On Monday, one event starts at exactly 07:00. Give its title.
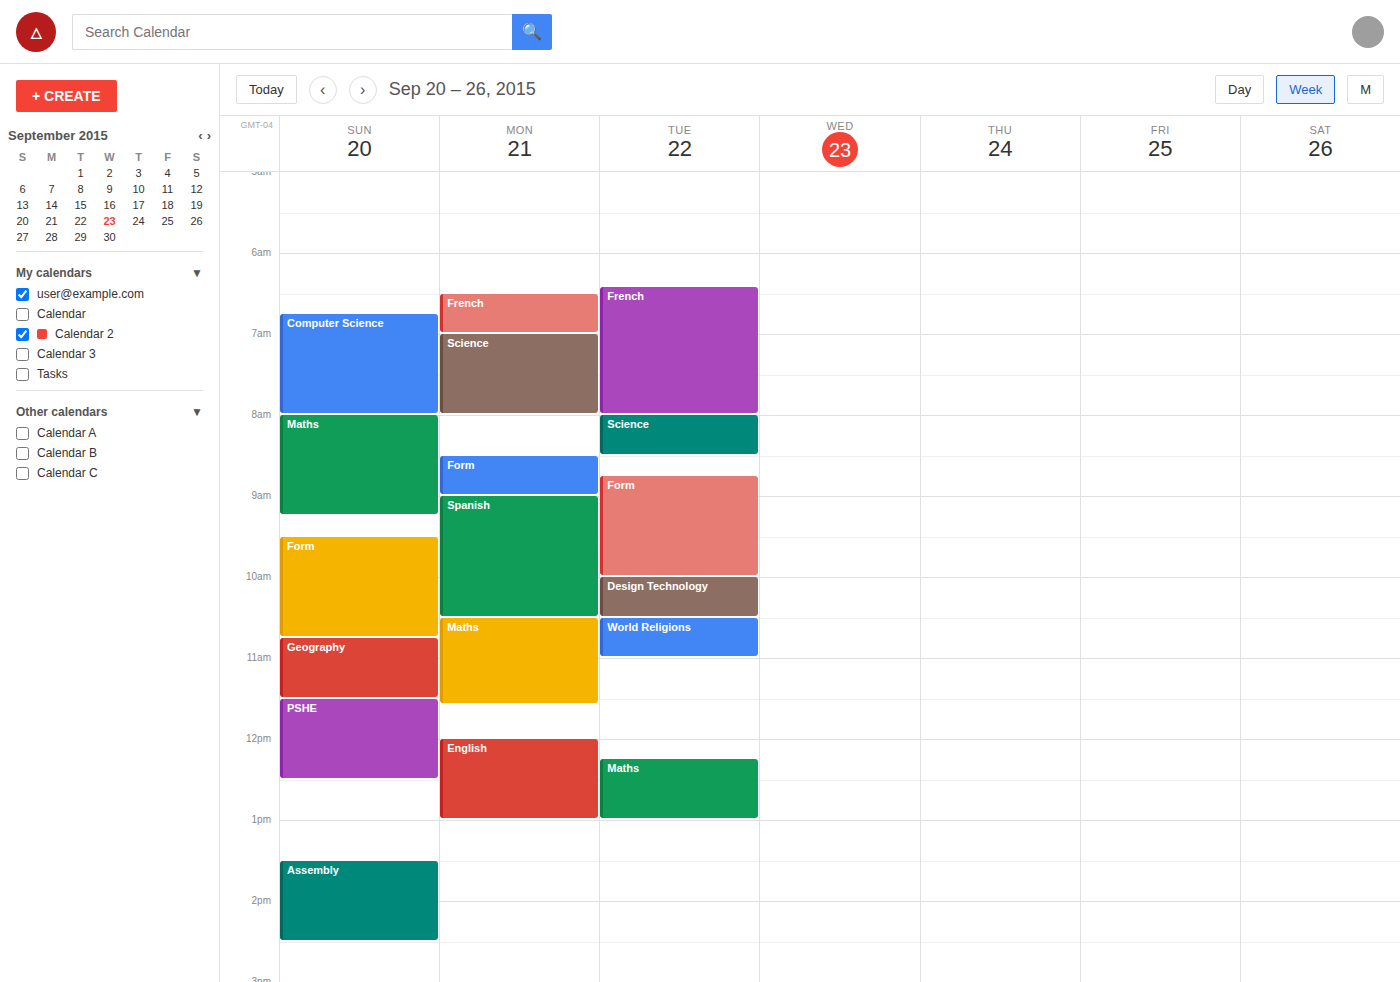
"Science"